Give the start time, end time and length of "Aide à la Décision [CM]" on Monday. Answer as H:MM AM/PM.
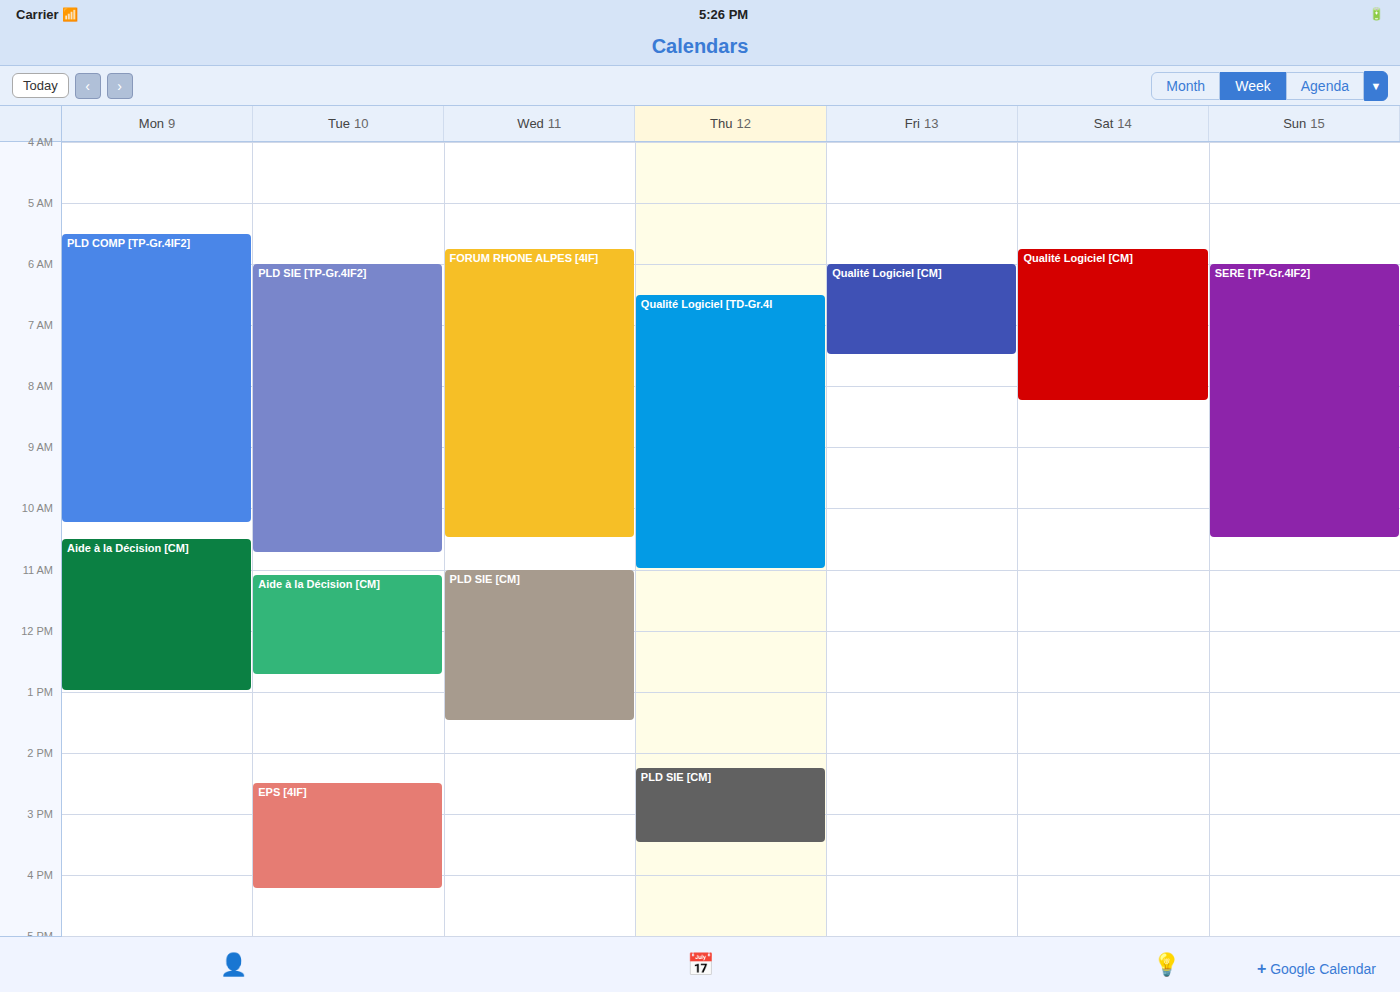
10:30 AM to 1:00 PM, 2 hours 30 minutes